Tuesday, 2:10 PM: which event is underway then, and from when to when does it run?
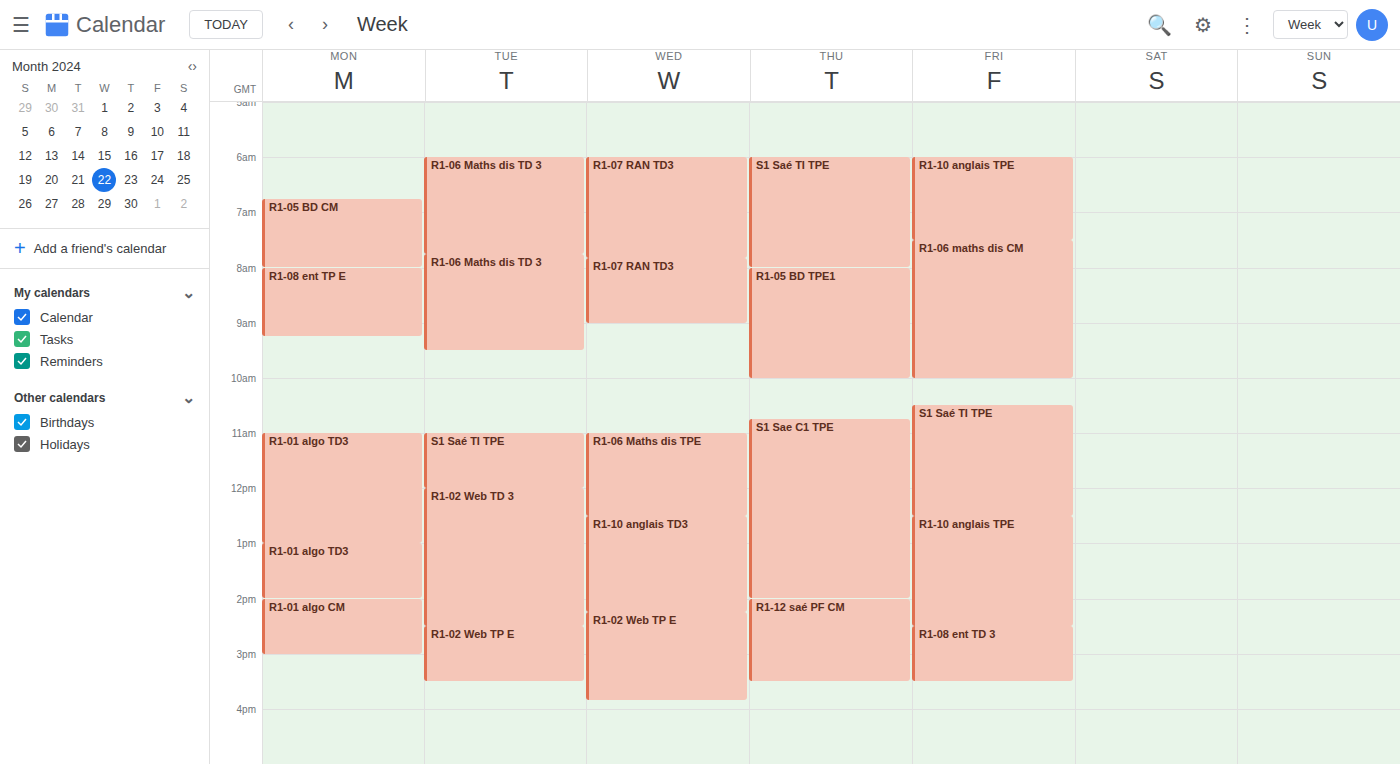
"R1-02 Web TD 3", 12:00 PM to 2:30 PM